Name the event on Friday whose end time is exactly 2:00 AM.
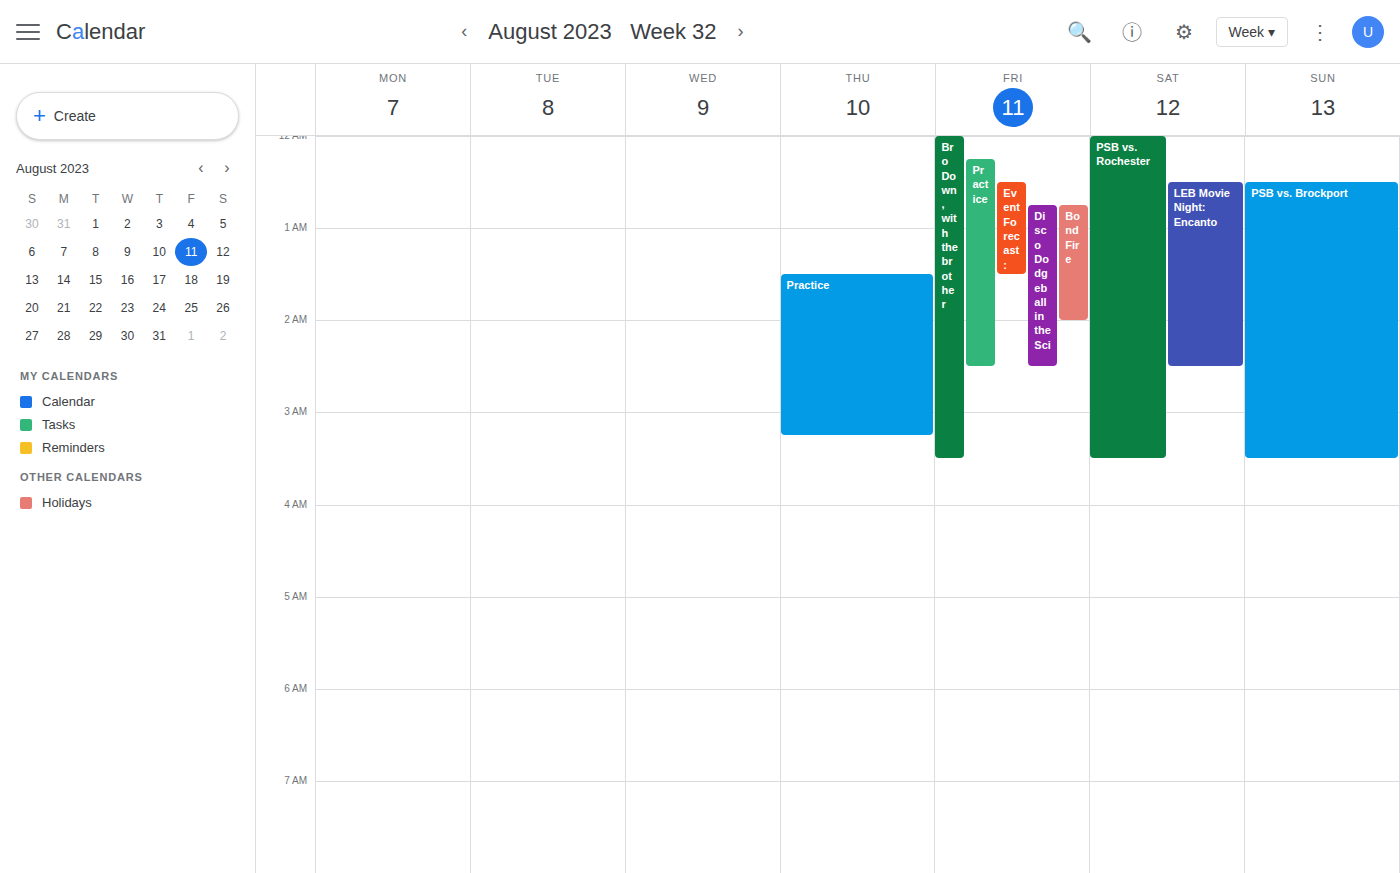
"Bond Fire"